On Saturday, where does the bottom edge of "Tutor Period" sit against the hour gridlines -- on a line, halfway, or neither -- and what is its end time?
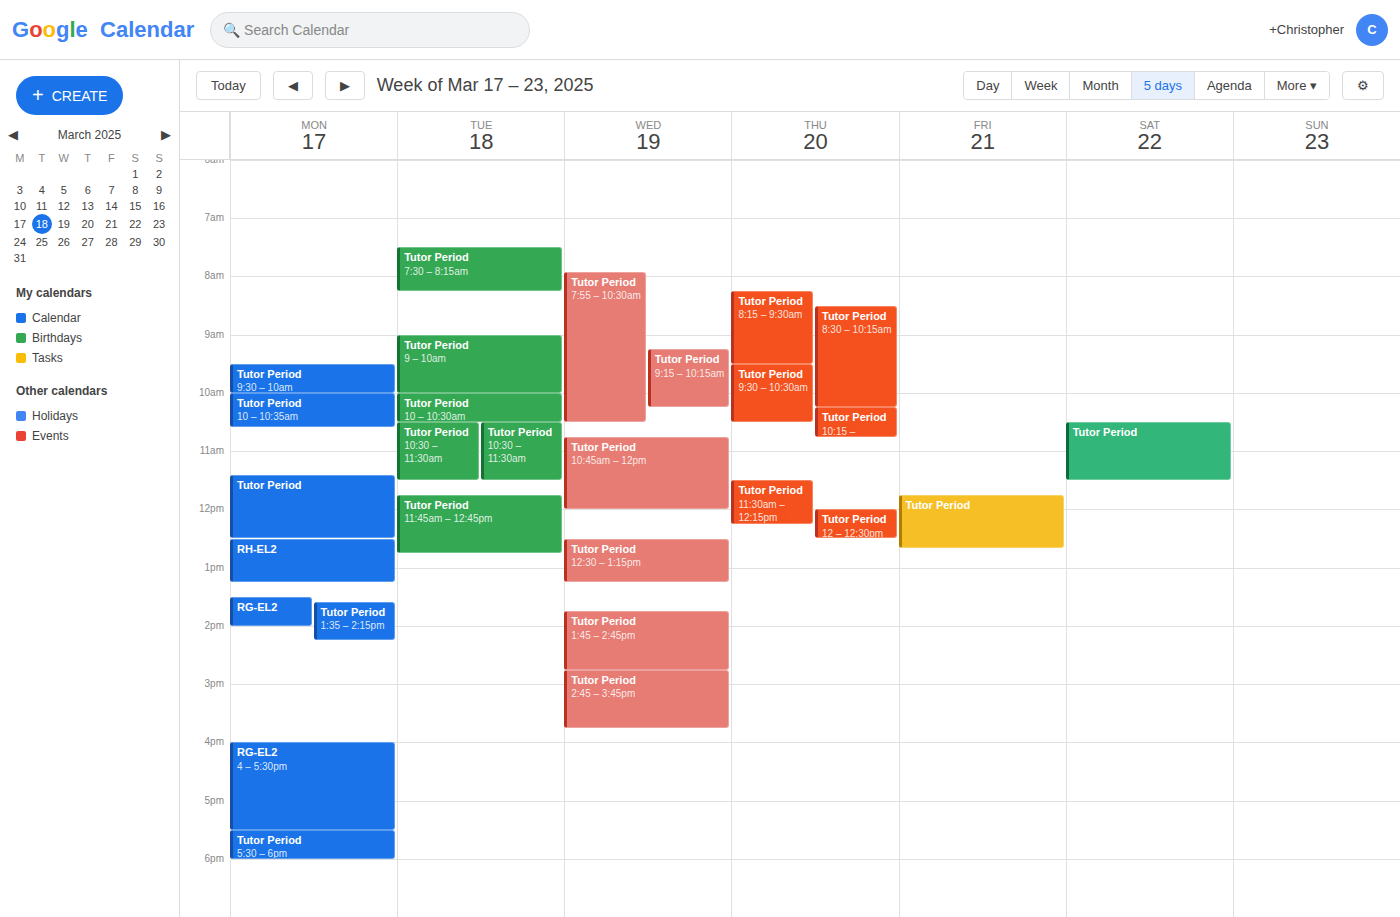
11:30 AM -- halfway between the 11 AM and 12 PM lines.